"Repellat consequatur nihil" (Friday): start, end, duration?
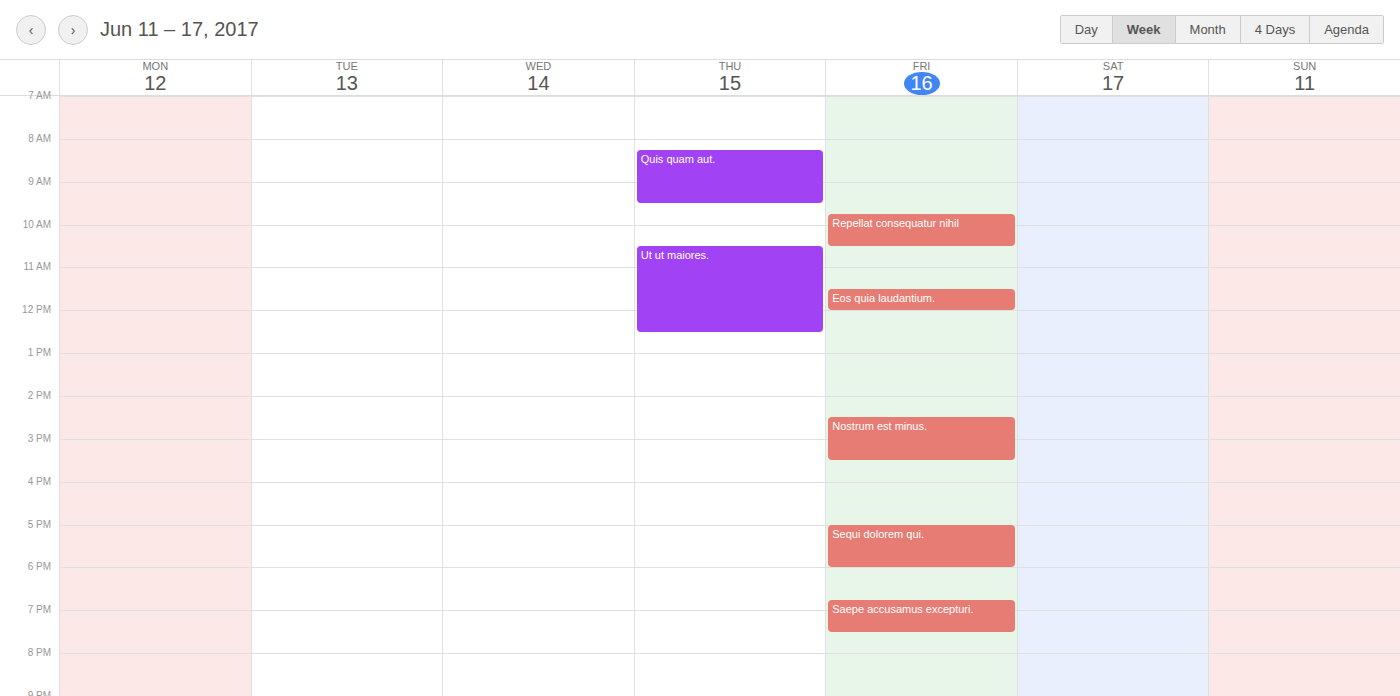
9:45 AM to 10:30 AM, 45 minutes